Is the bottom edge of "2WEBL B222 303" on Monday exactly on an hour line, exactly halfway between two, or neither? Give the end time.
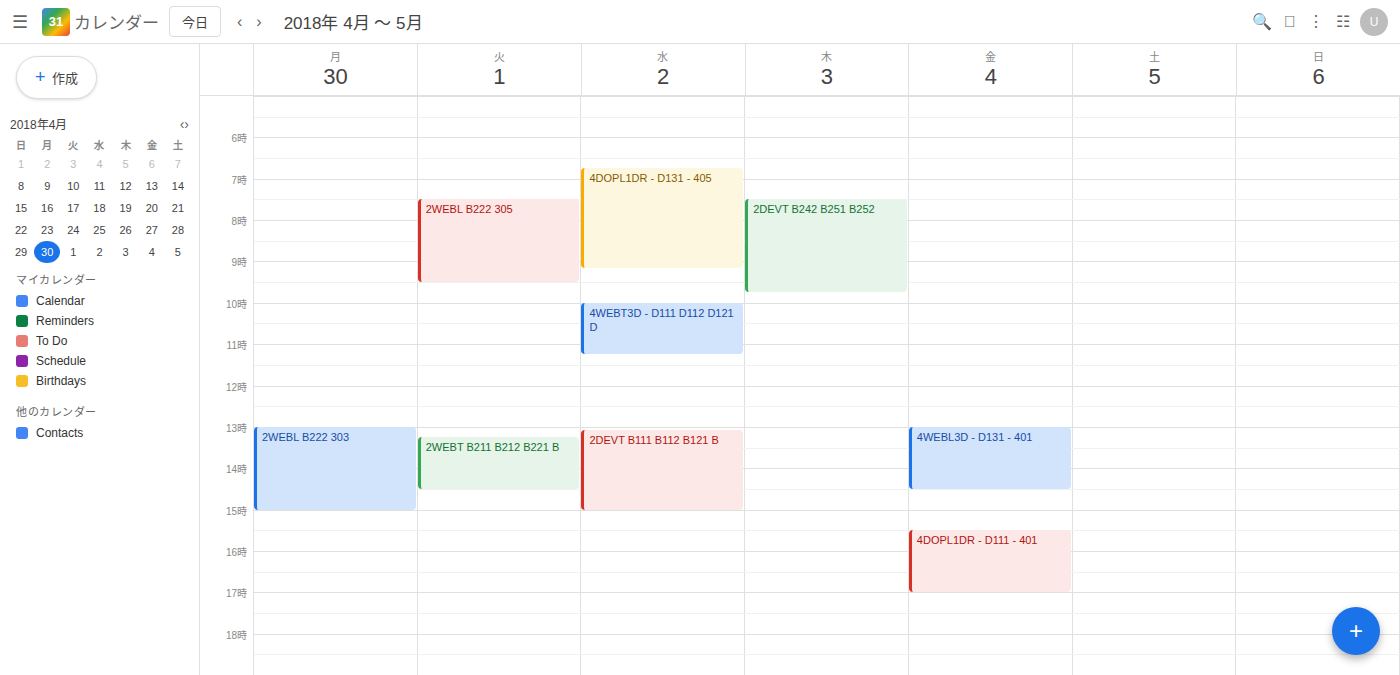
3:00 PM -- exactly on the 3 PM line.